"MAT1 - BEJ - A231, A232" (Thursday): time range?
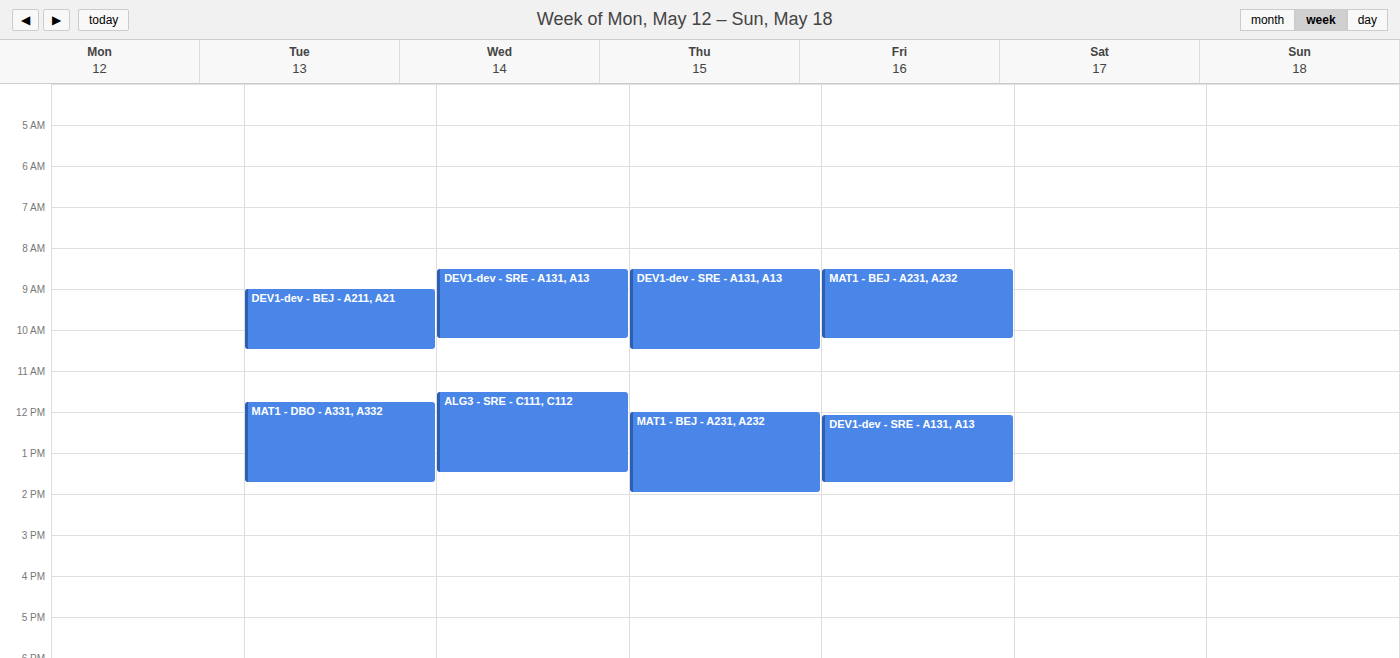
12:00 PM to 2:00 PM